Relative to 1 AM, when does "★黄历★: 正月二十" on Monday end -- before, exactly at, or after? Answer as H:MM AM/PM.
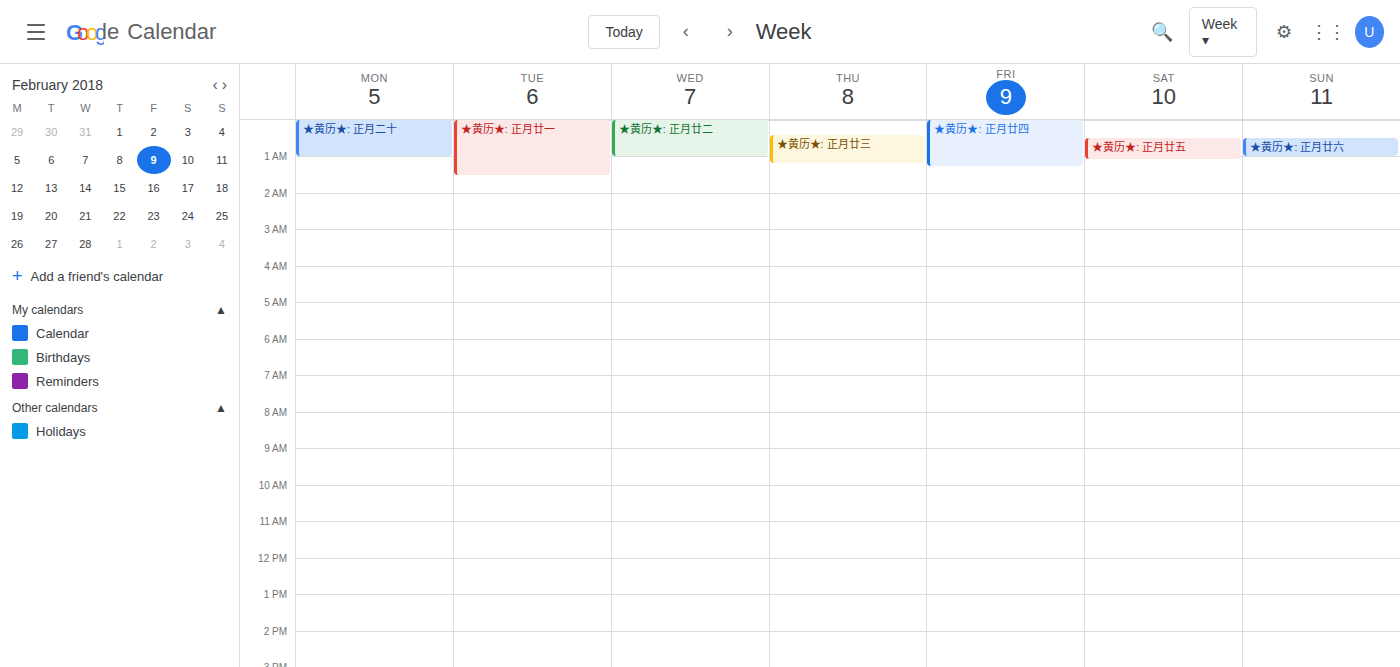
1:00 AM -- exactly at 1 AM, on the 1 AM line.